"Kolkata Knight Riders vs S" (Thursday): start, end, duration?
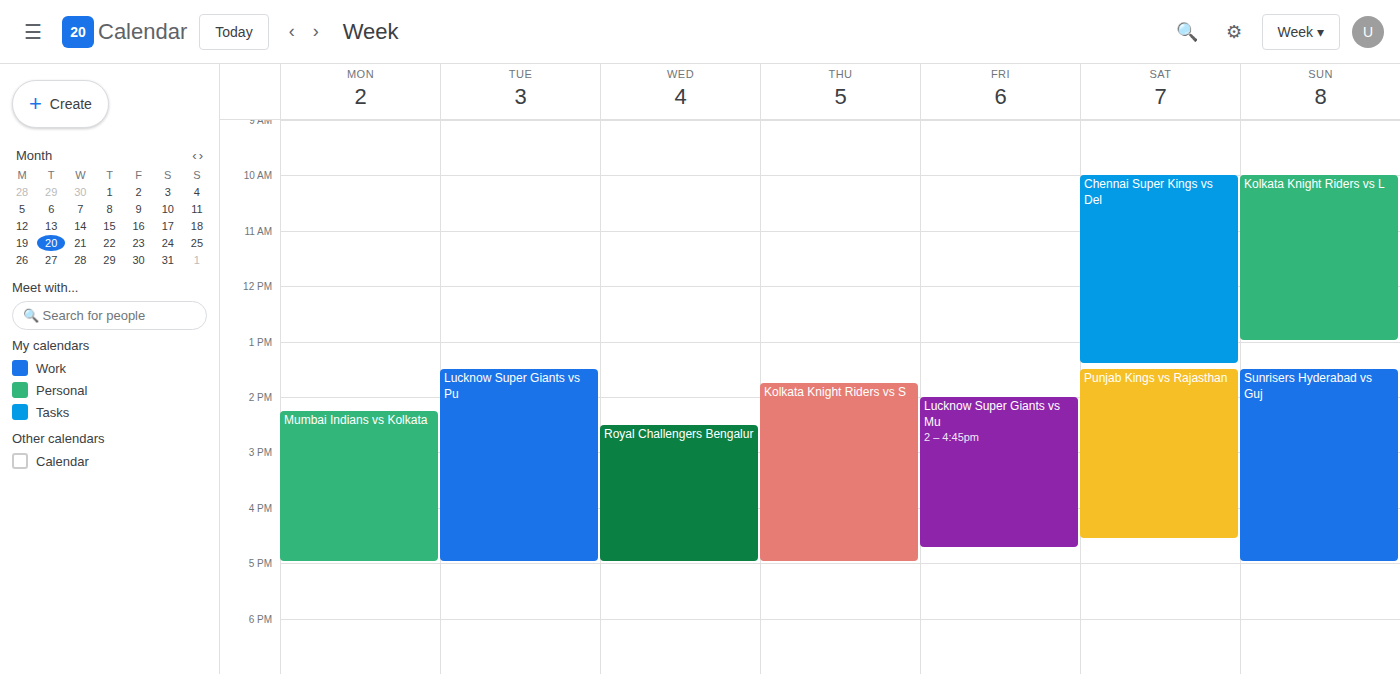
1:45 PM to 5:00 PM, 3 hours 15 minutes